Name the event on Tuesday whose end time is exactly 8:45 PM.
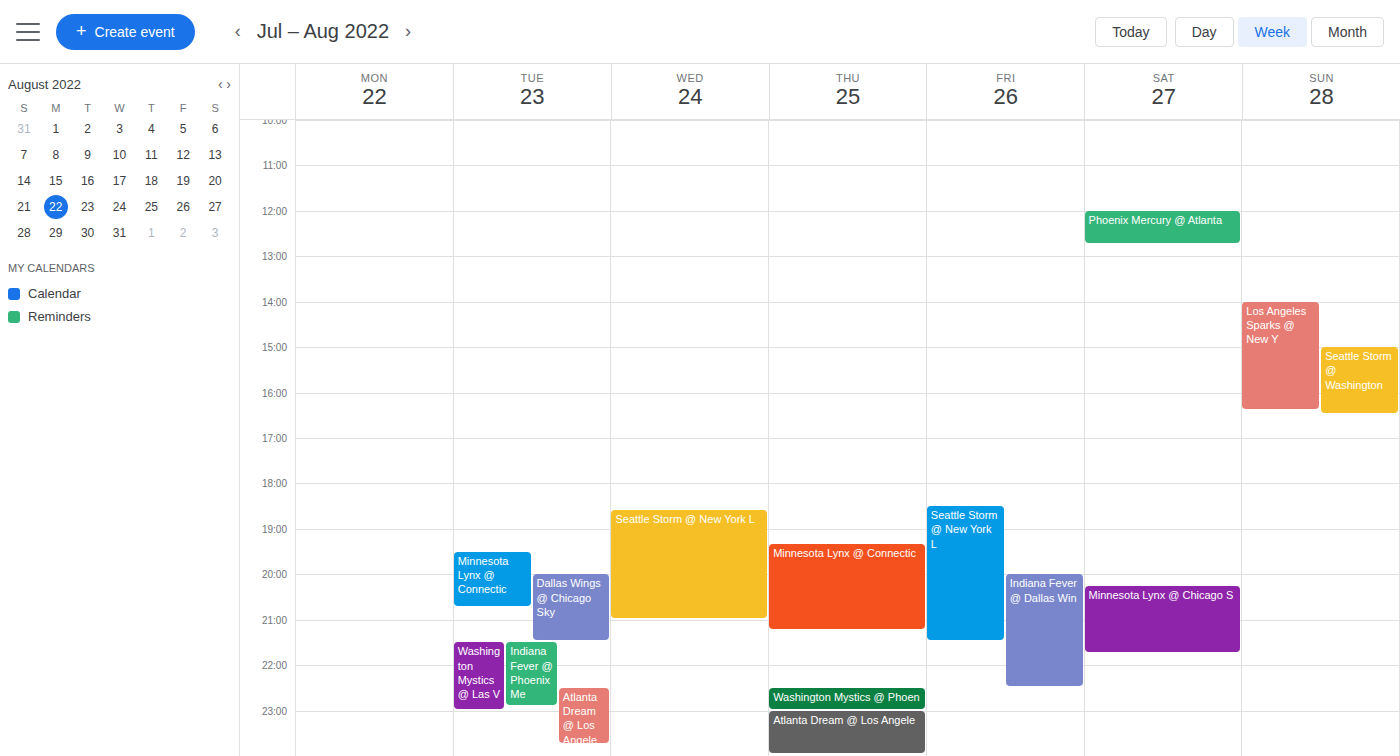
"Minnesota Lynx @ Connectic"